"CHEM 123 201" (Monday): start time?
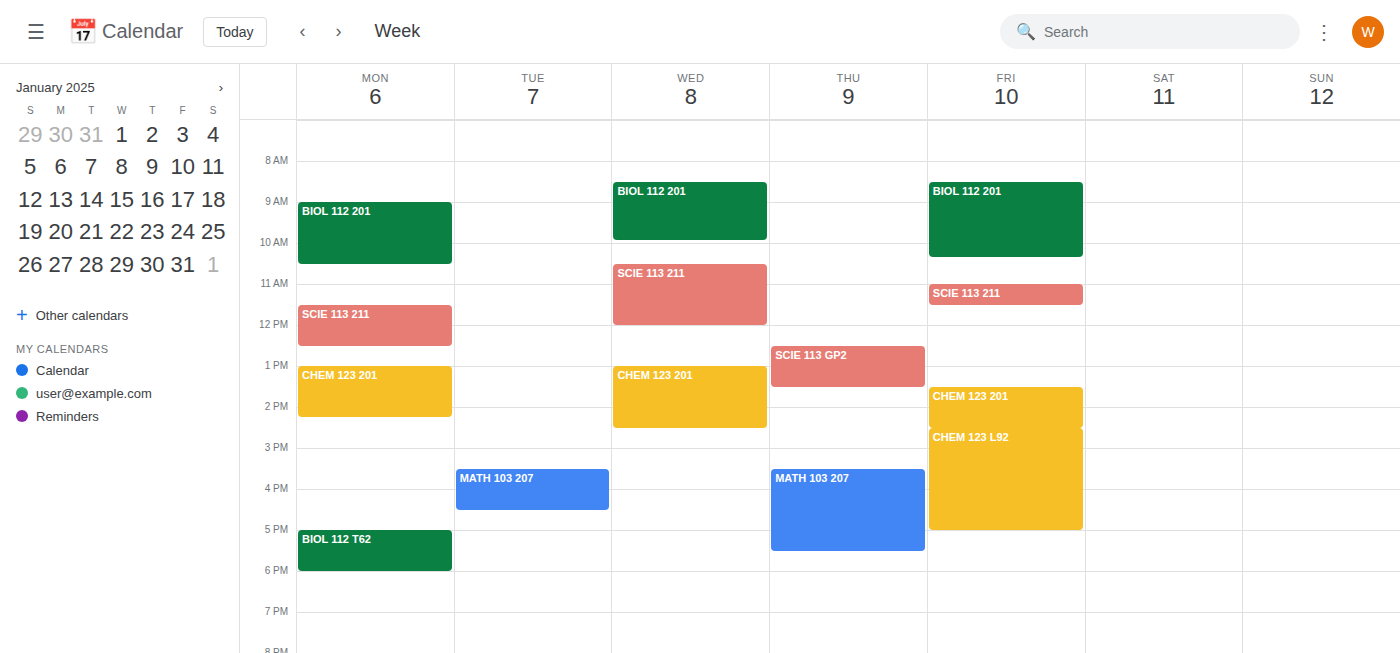
1:00 PM